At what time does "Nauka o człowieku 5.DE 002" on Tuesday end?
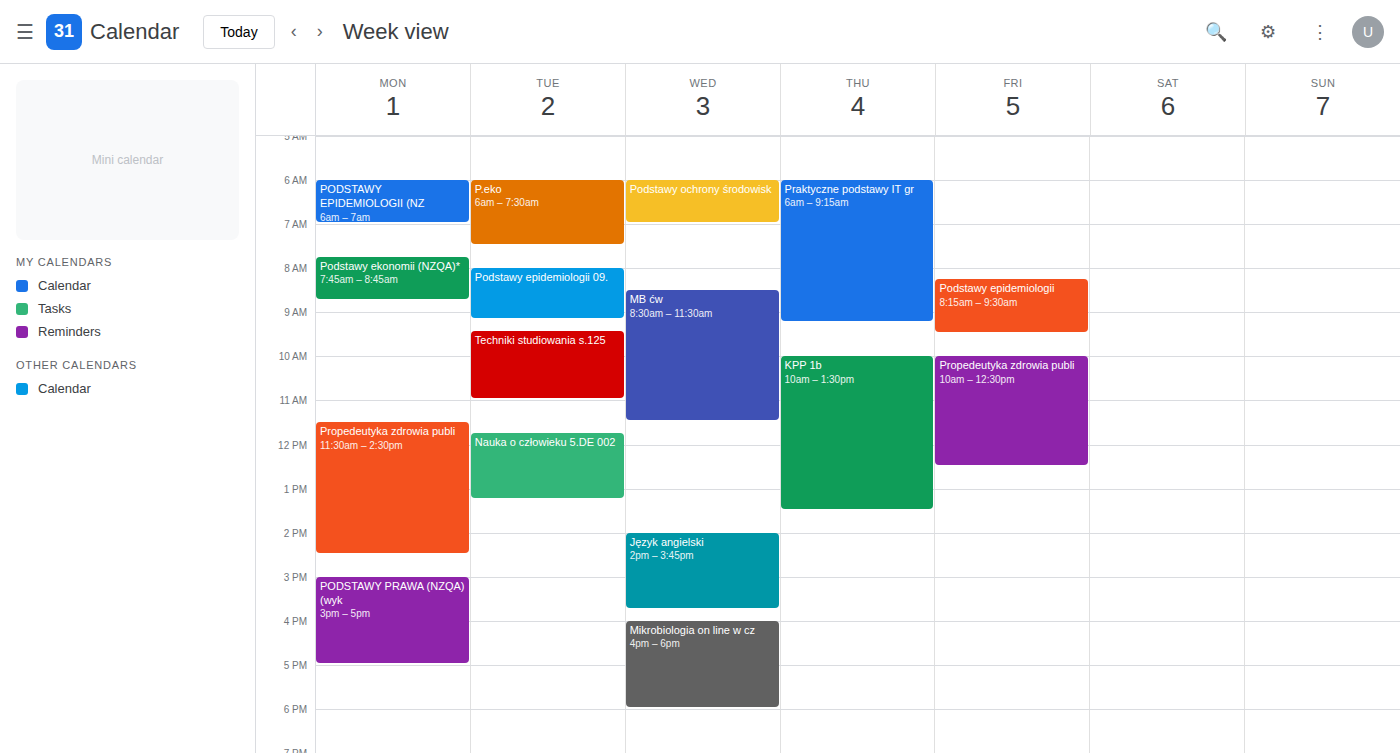
1:15 PM